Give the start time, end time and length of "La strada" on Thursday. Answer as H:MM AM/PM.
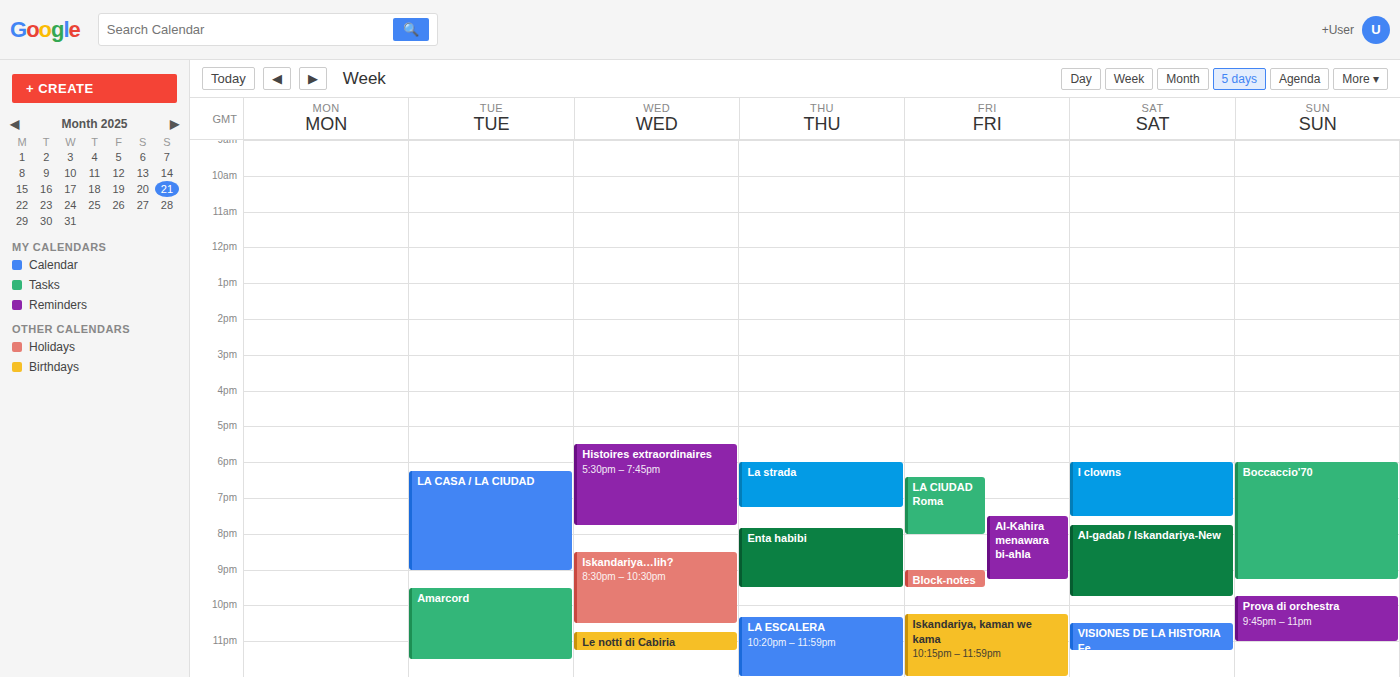
6:00 PM to 7:15 PM, 1 hour 15 minutes